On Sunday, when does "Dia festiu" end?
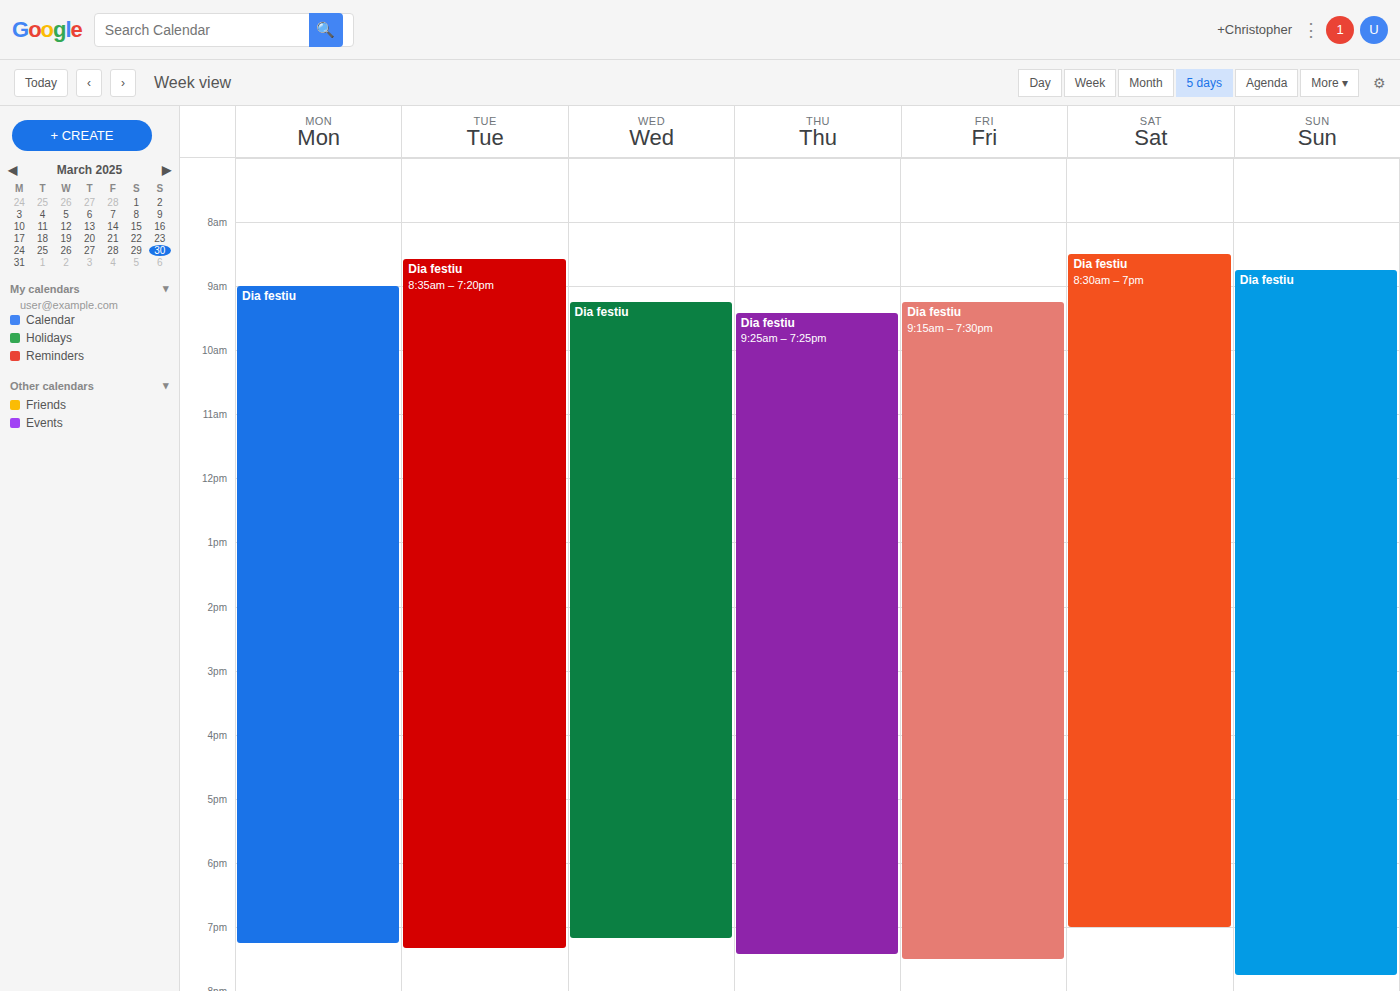
7:45 PM